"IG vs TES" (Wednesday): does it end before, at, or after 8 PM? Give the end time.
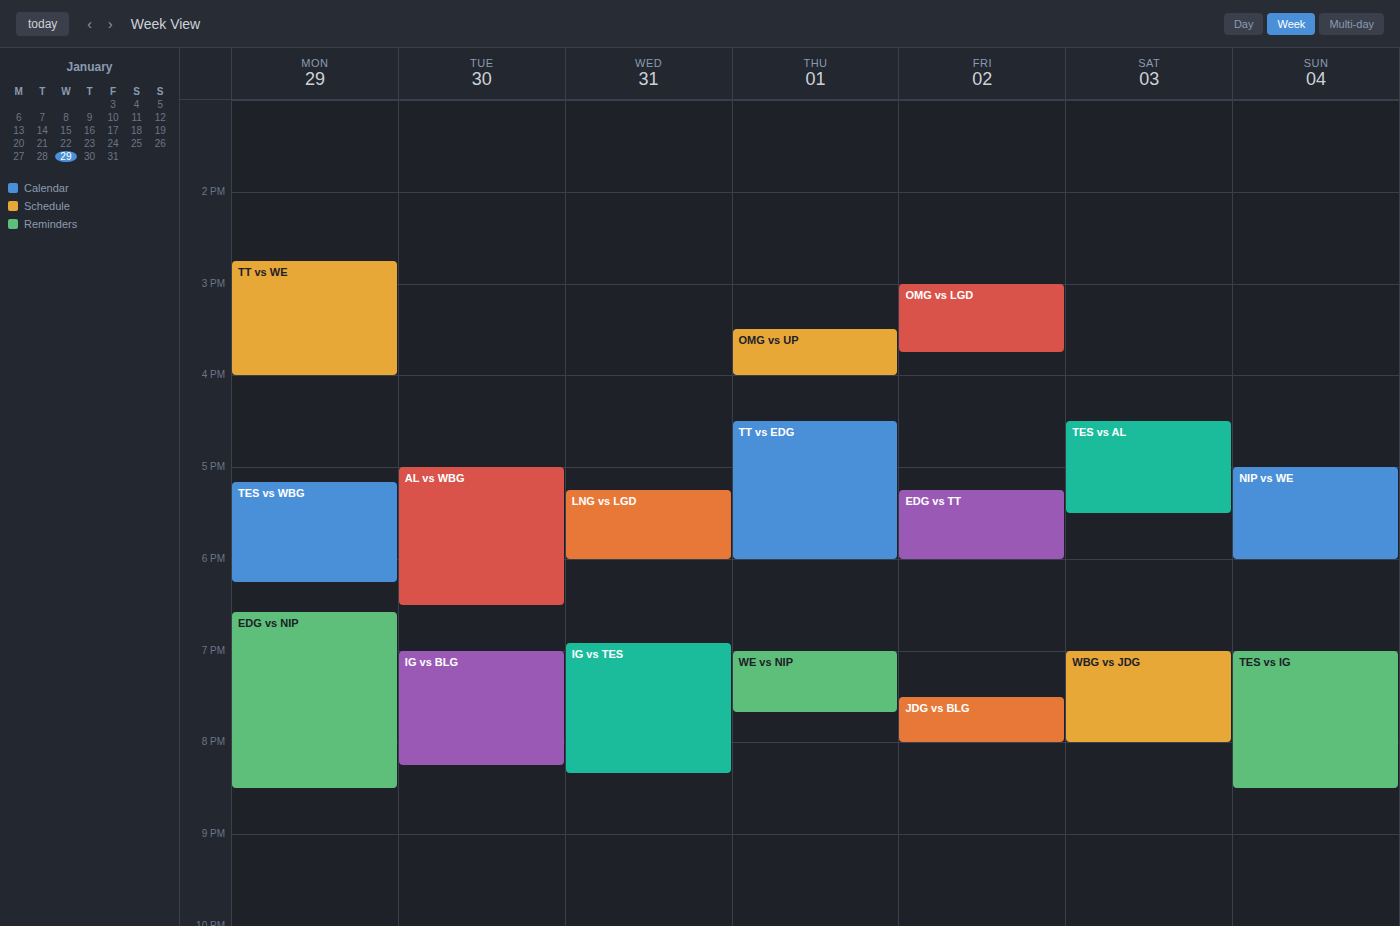
8:20 PM -- after 8 PM, 20 minutes below the 8 PM line.